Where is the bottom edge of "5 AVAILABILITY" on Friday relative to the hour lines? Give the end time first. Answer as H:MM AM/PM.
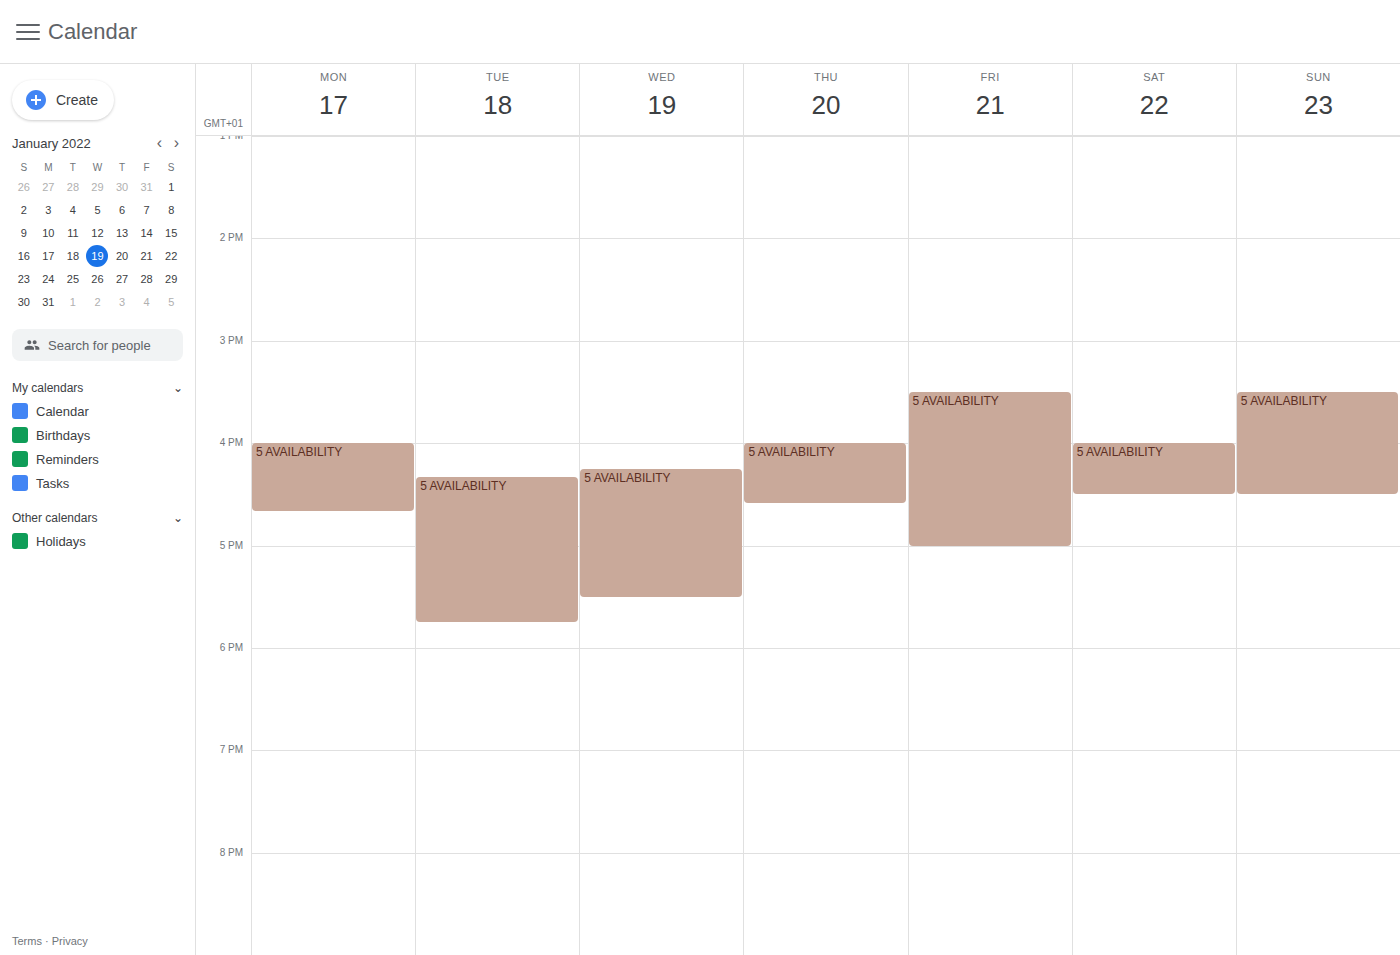
5:00 PM -- exactly on the 5 PM line.